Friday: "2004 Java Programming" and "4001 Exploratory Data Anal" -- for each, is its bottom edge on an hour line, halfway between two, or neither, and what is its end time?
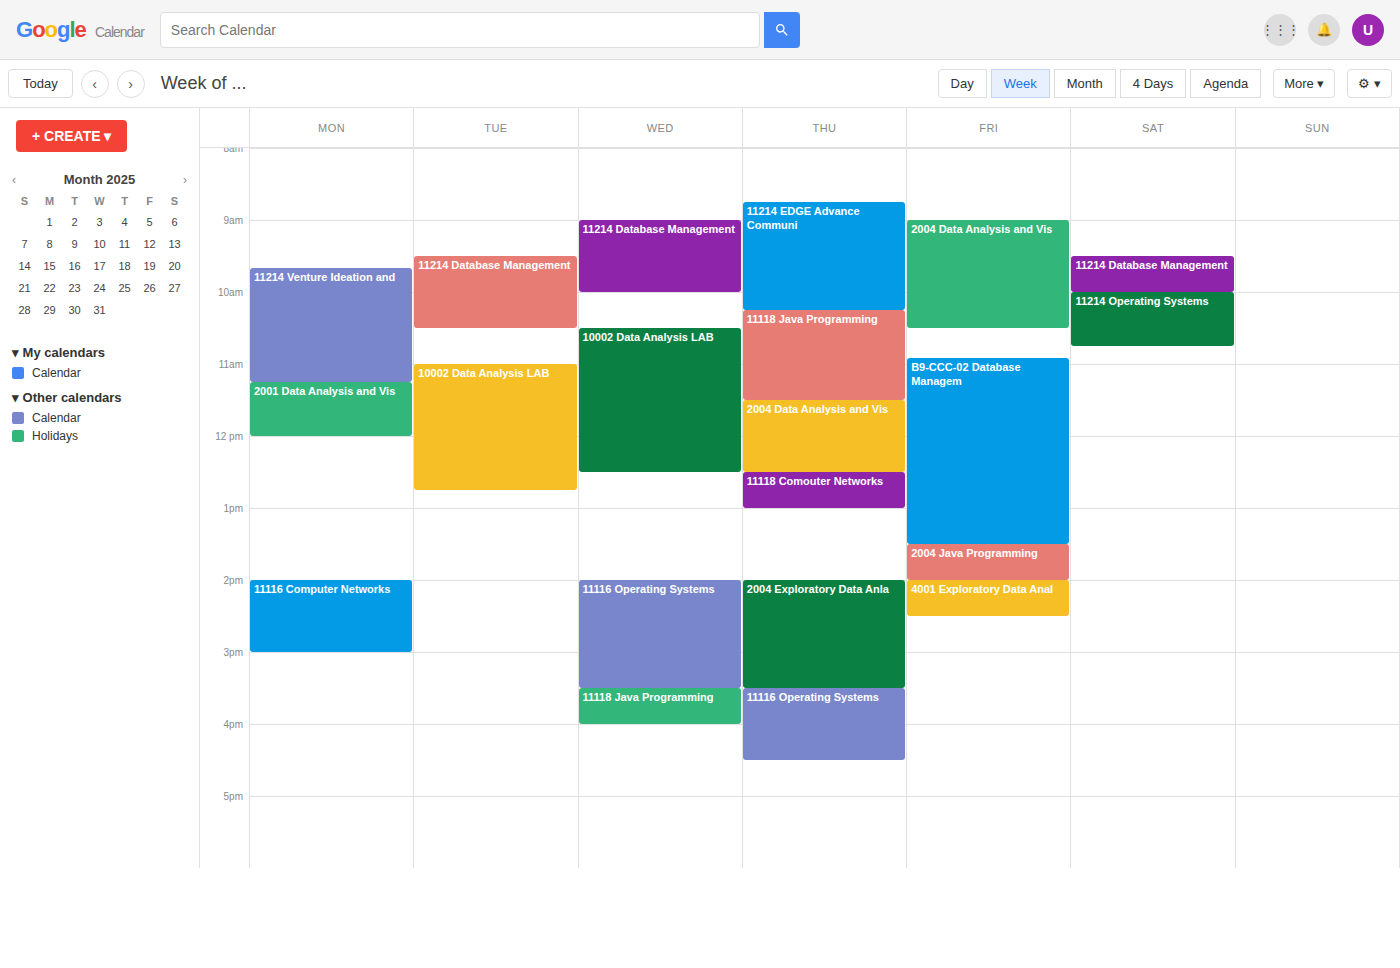
"2004 Java Programming": 14:00, exactly on the 14:00 line. "4001 Exploratory Data Anal": 14:30, halfway between the 14:00 and 15:00 lines.